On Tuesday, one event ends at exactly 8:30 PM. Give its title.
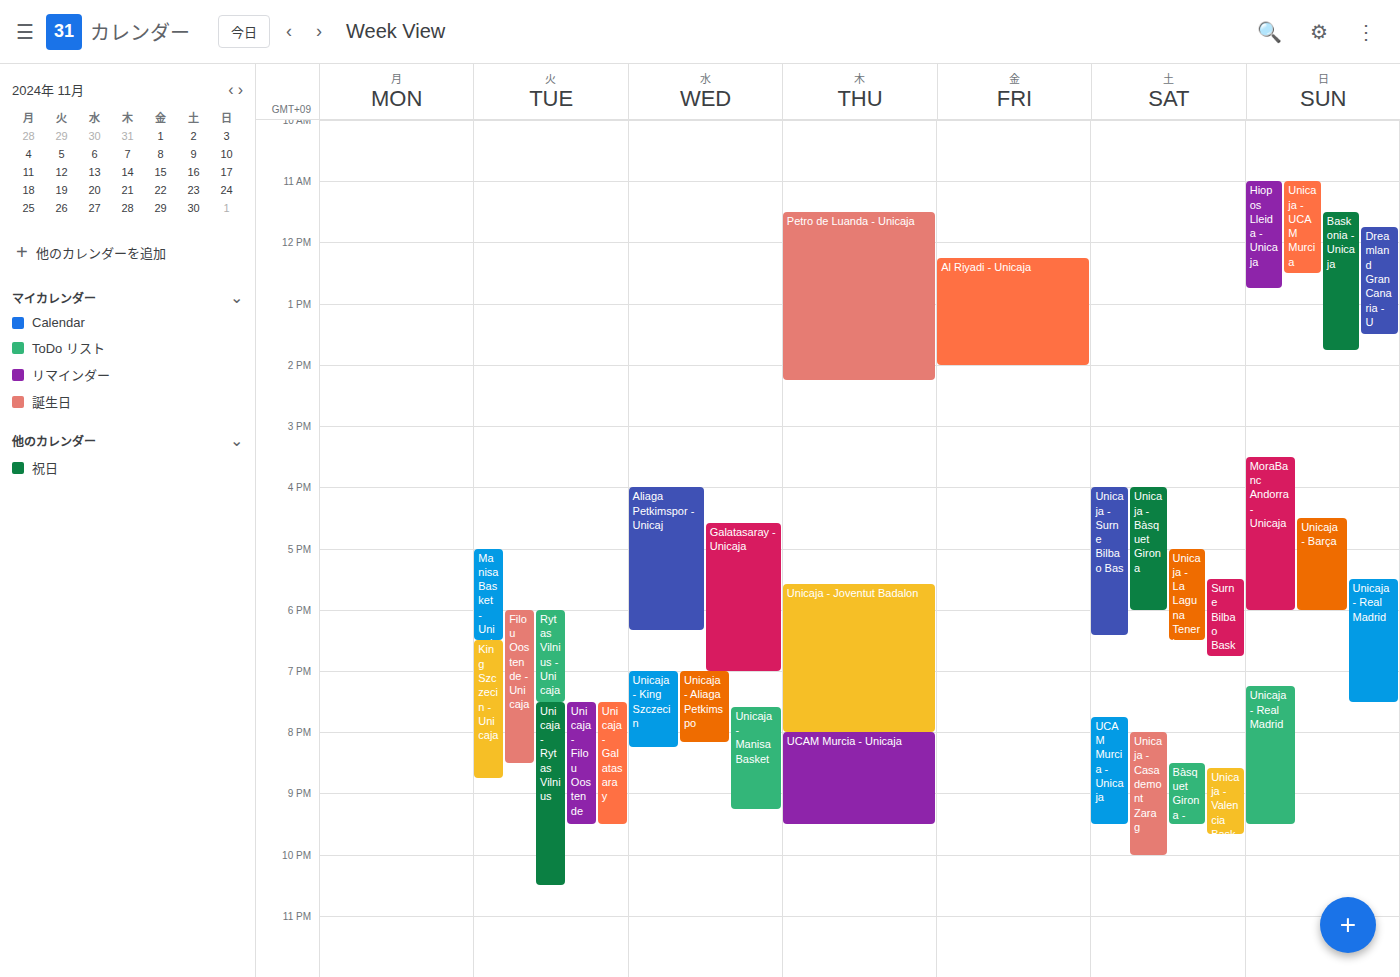
"Filou Oostende - Unicaja"